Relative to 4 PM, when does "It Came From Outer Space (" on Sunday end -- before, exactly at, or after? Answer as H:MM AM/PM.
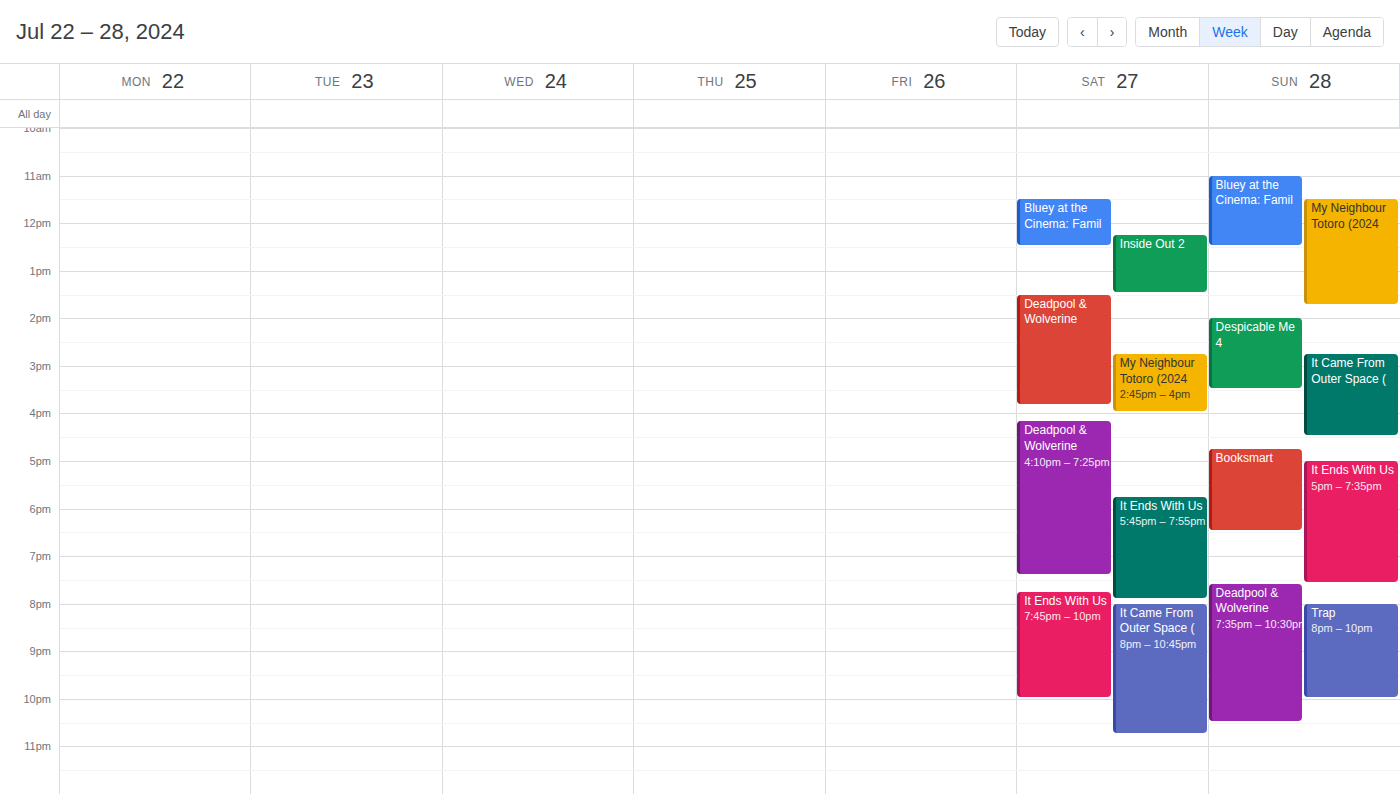
4:30 PM -- after 4 PM, 30 minutes below the 4 PM line.